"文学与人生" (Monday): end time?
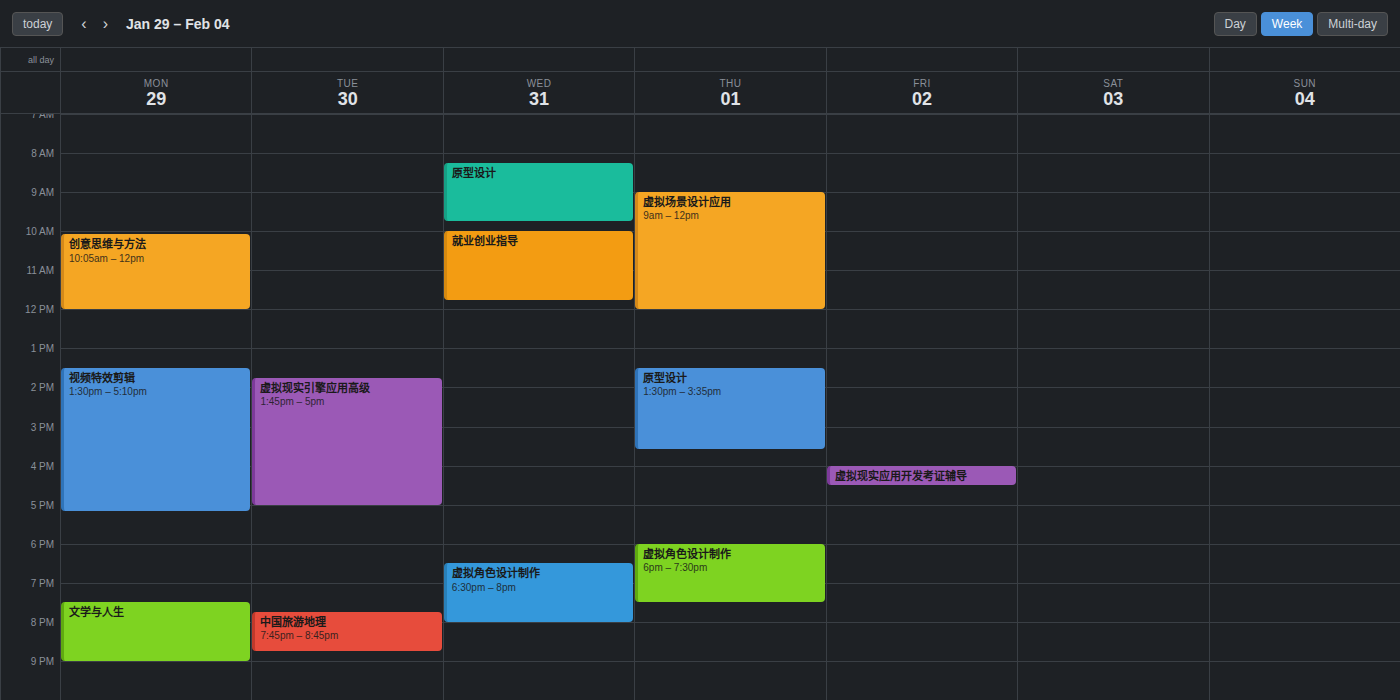
9:00 PM